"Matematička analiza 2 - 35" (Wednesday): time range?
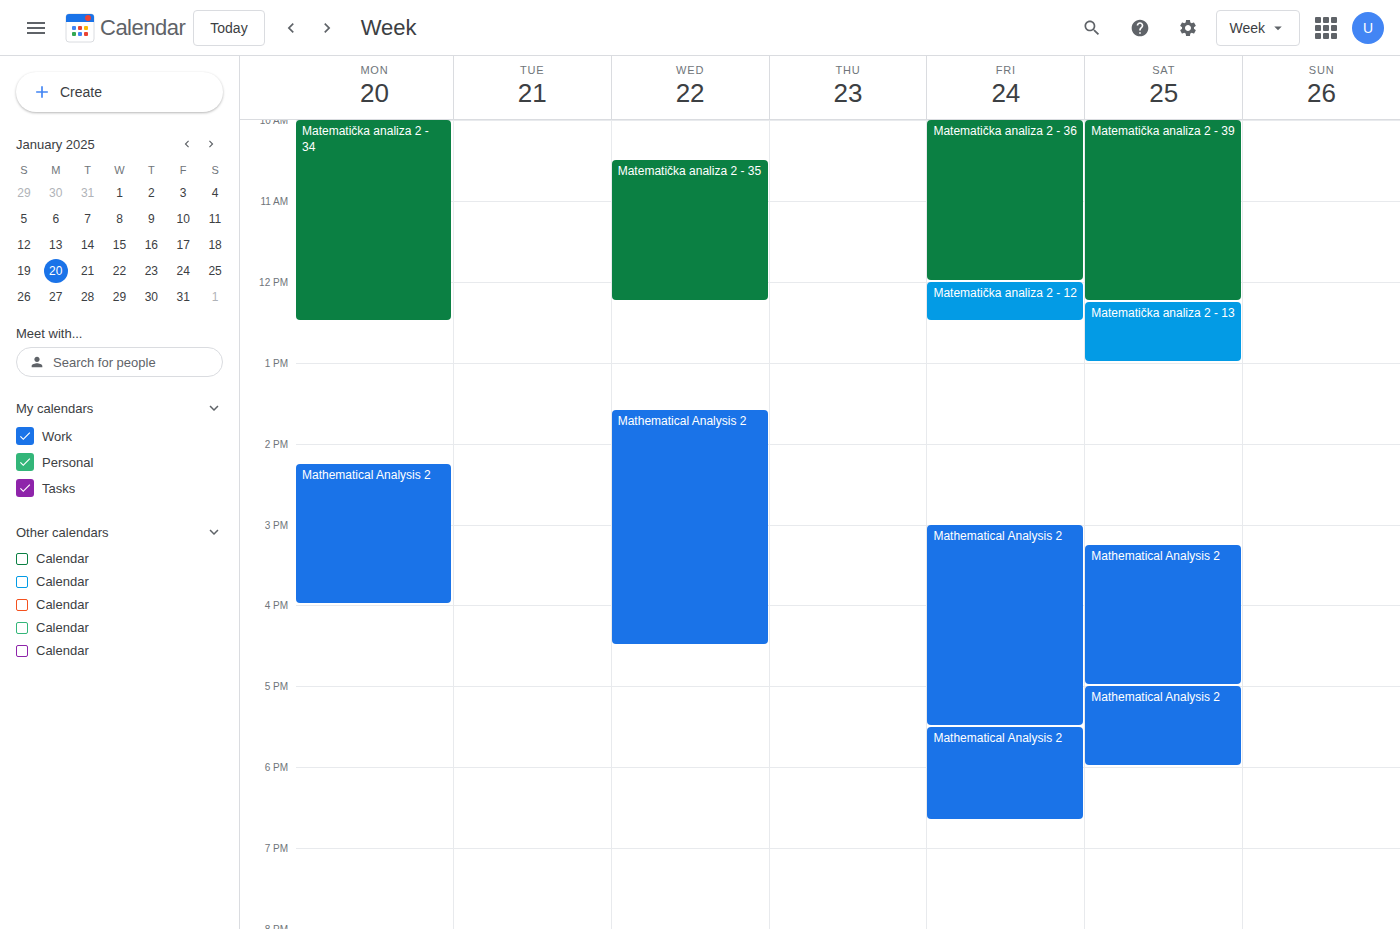
10:30 AM to 12:15 PM